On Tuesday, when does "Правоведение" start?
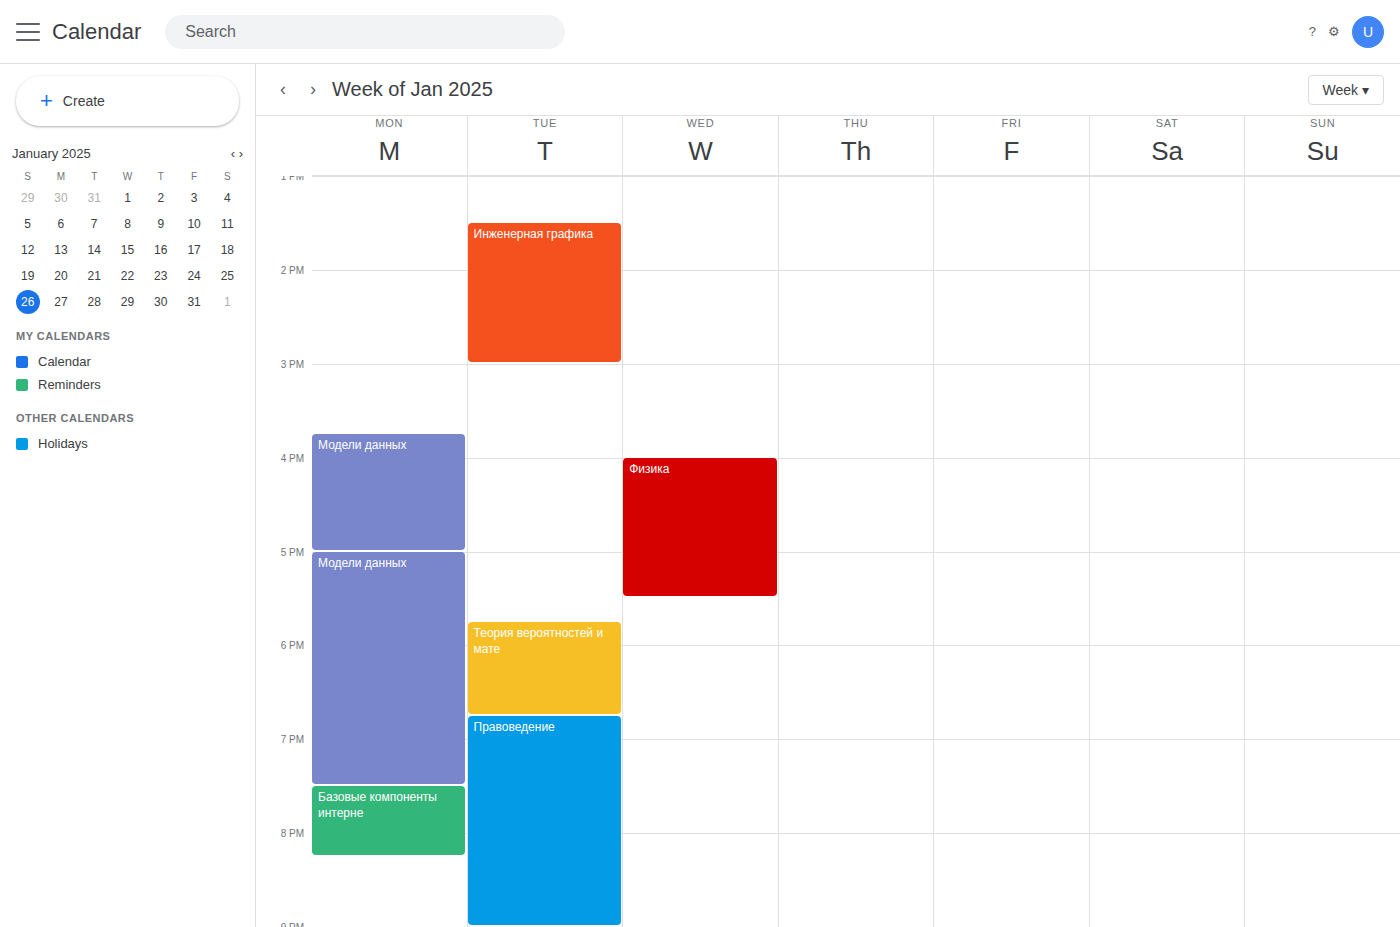
6:45 PM